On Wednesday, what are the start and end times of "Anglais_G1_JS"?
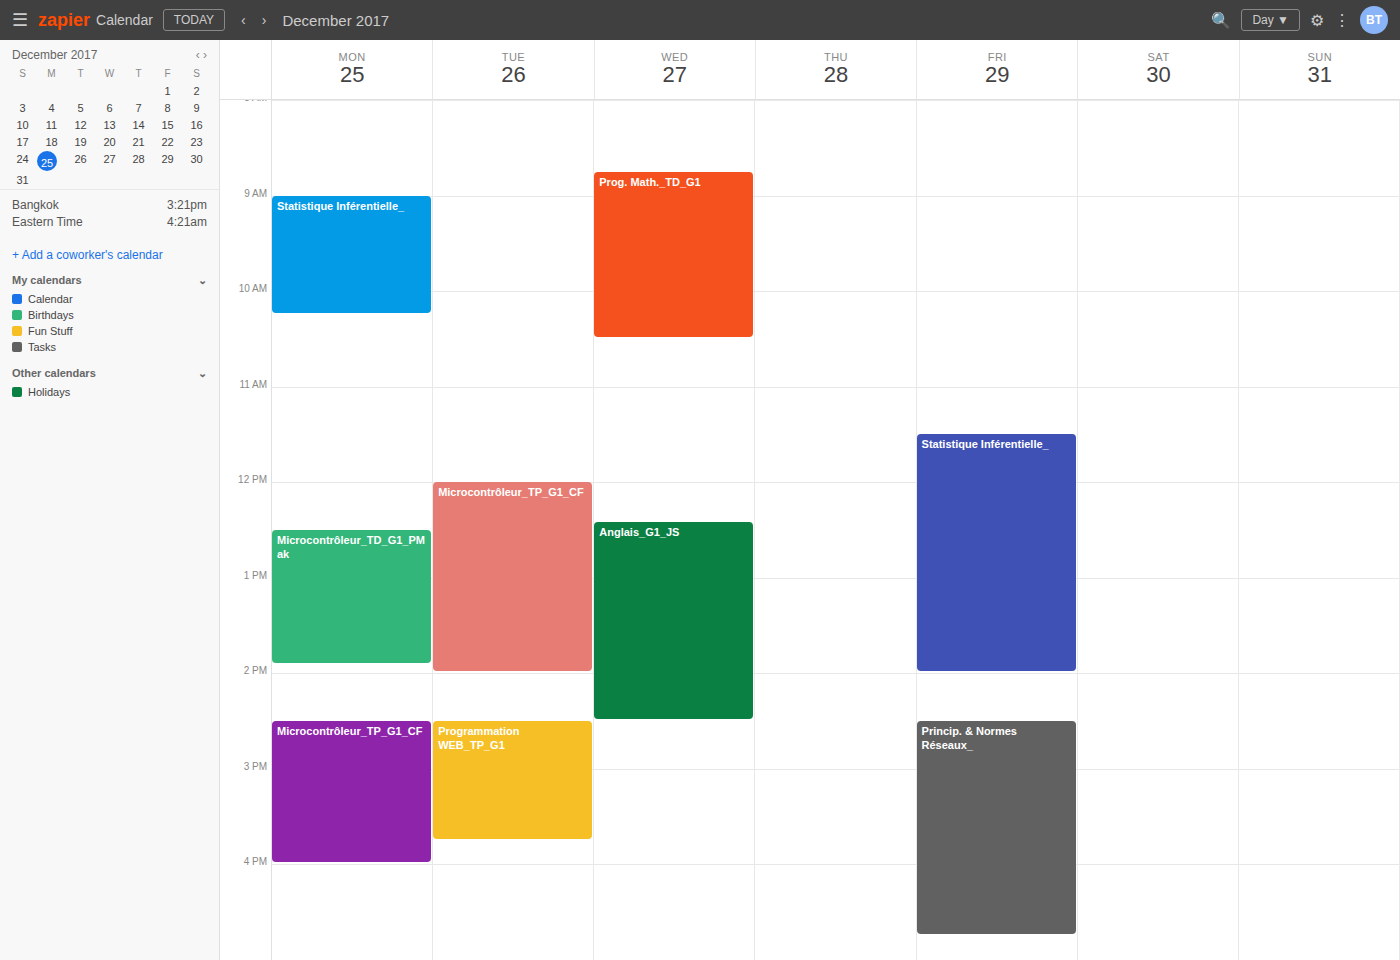
12:25 PM to 2:30 PM